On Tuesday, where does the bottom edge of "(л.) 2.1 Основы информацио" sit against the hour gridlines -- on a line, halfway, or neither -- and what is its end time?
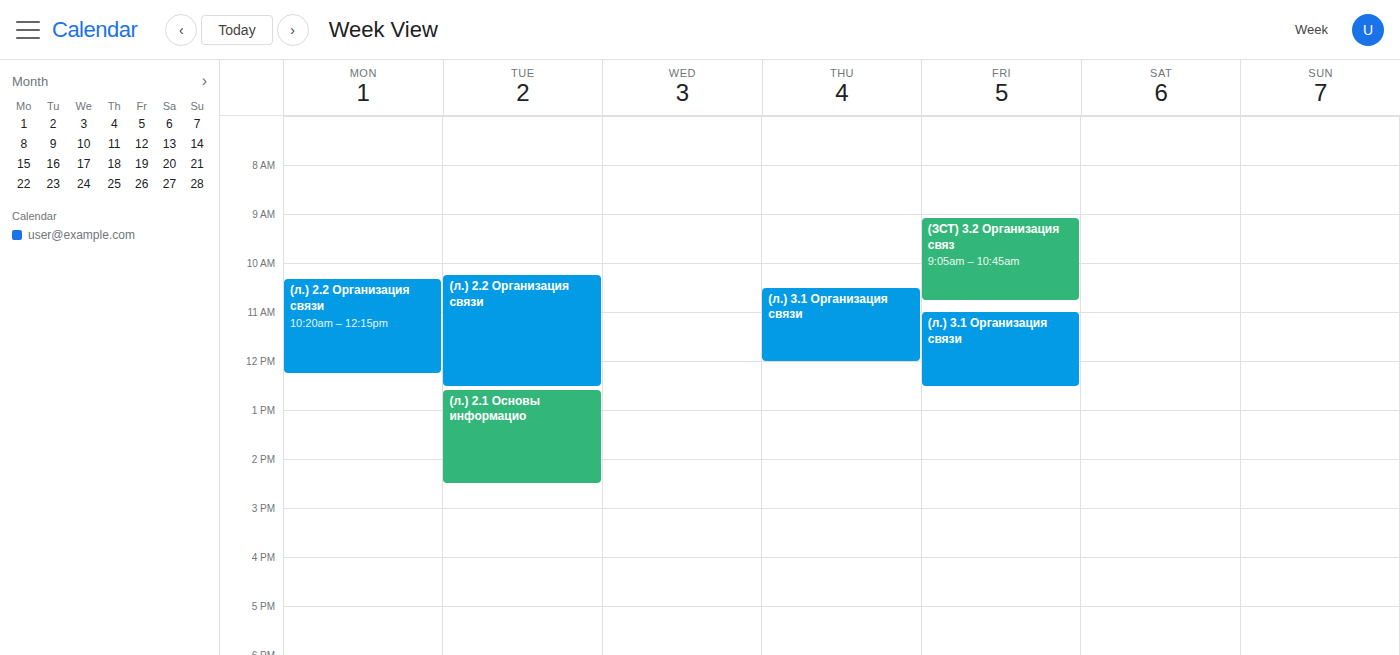
2:30 PM -- halfway between the 2 PM and 3 PM lines.